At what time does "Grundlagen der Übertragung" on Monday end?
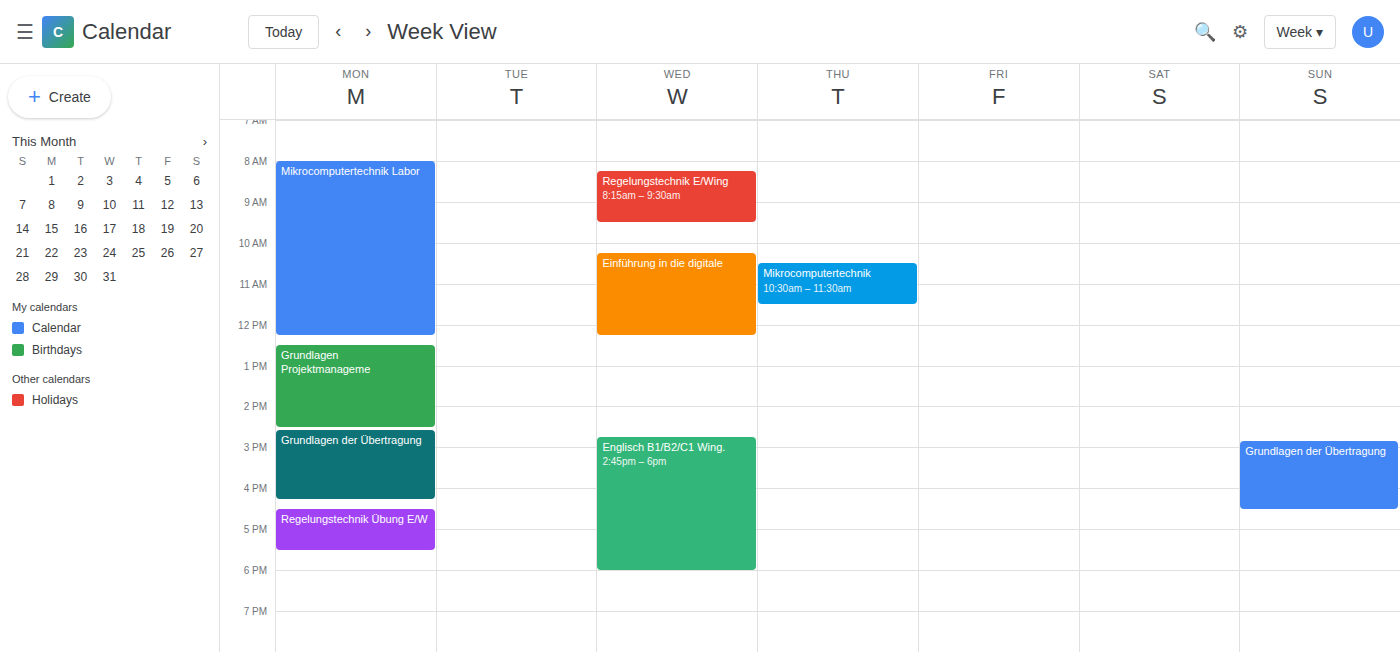
4:15 PM